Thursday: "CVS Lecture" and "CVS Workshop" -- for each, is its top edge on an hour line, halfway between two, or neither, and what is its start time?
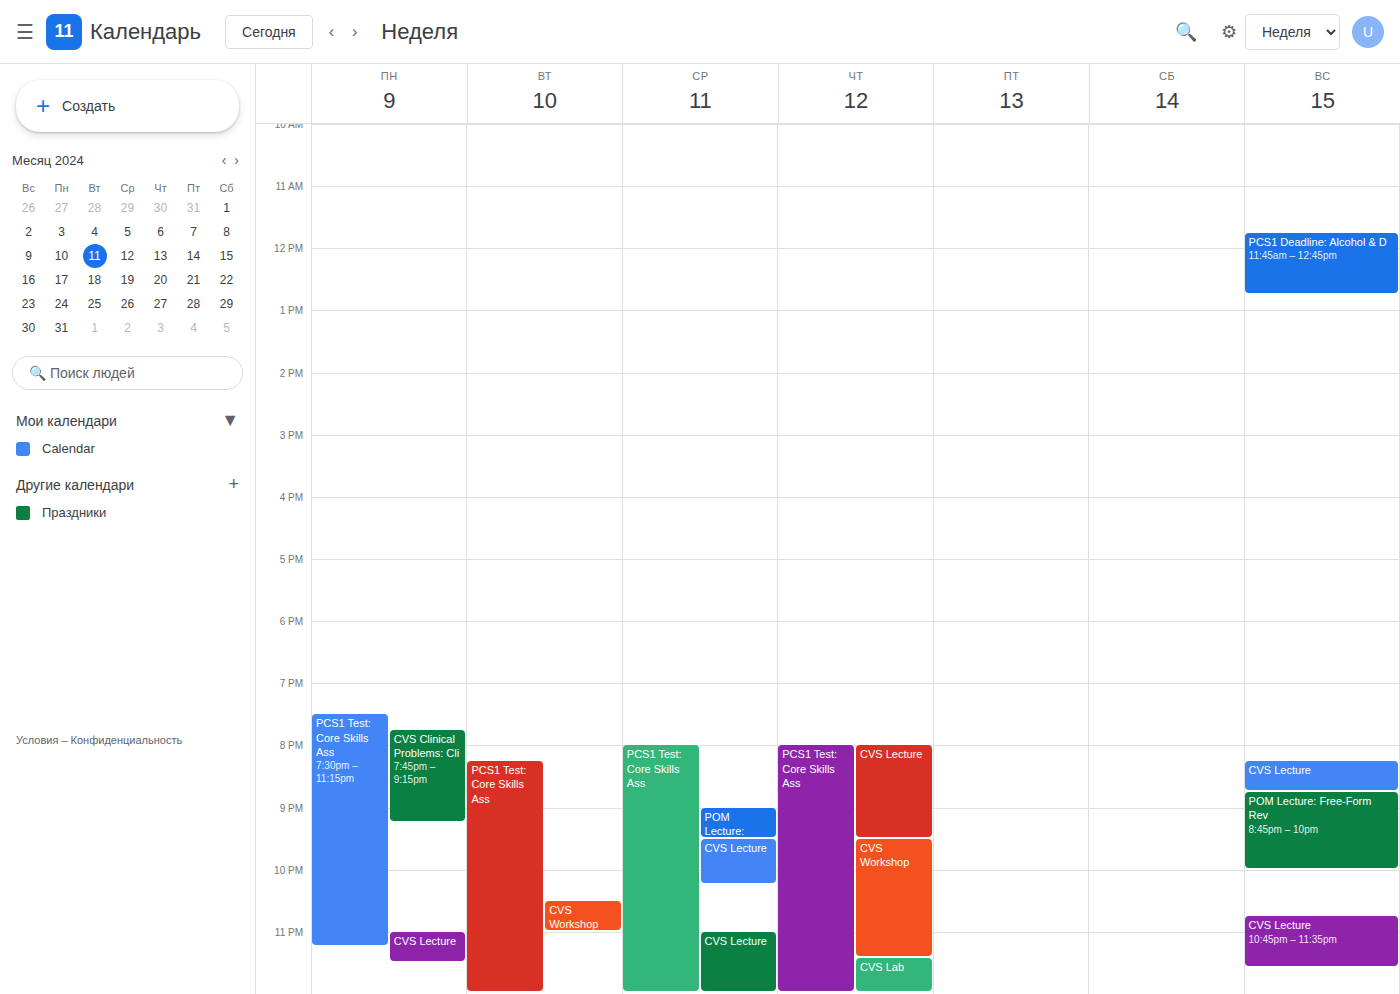
"CVS Lecture": 8:00 PM, exactly on the 8 PM line. "CVS Workshop": 9:30 PM, halfway between the 9 PM and 10 PM lines.